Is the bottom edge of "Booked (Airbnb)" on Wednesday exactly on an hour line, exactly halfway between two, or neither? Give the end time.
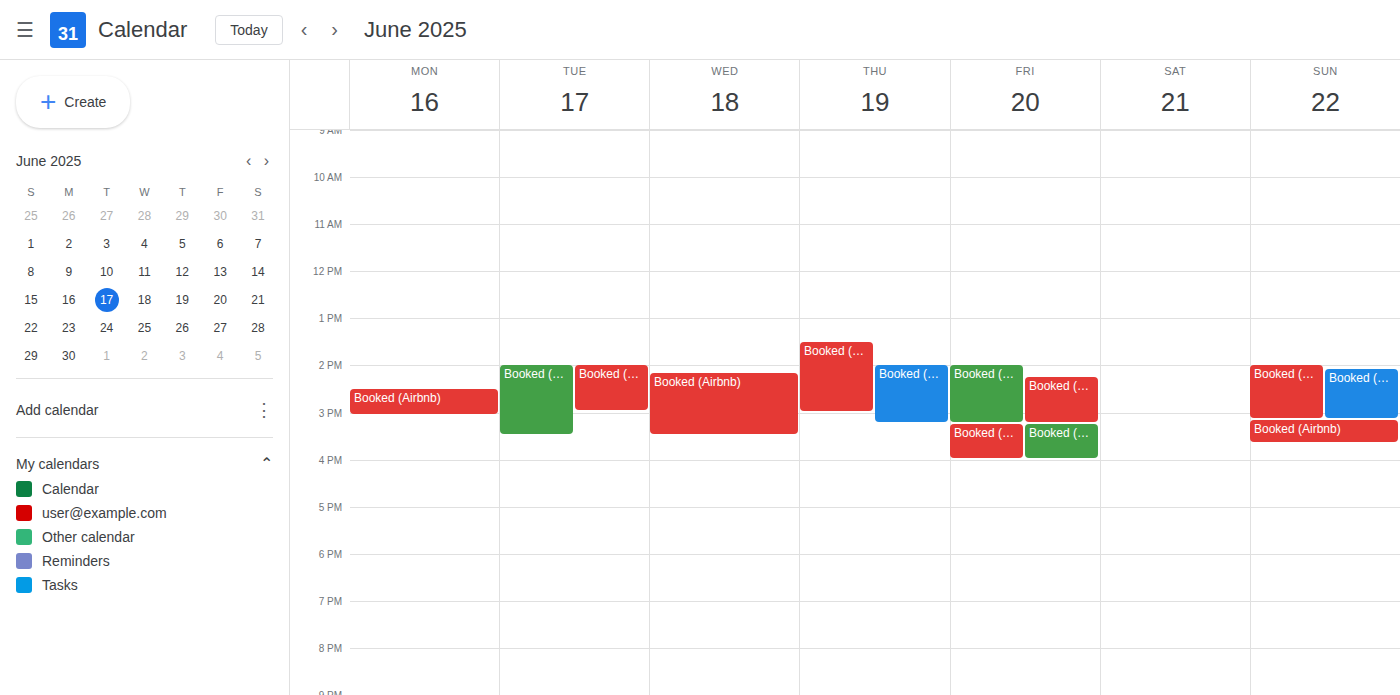
3:30 PM -- halfway between the 3 PM and 4 PM lines.